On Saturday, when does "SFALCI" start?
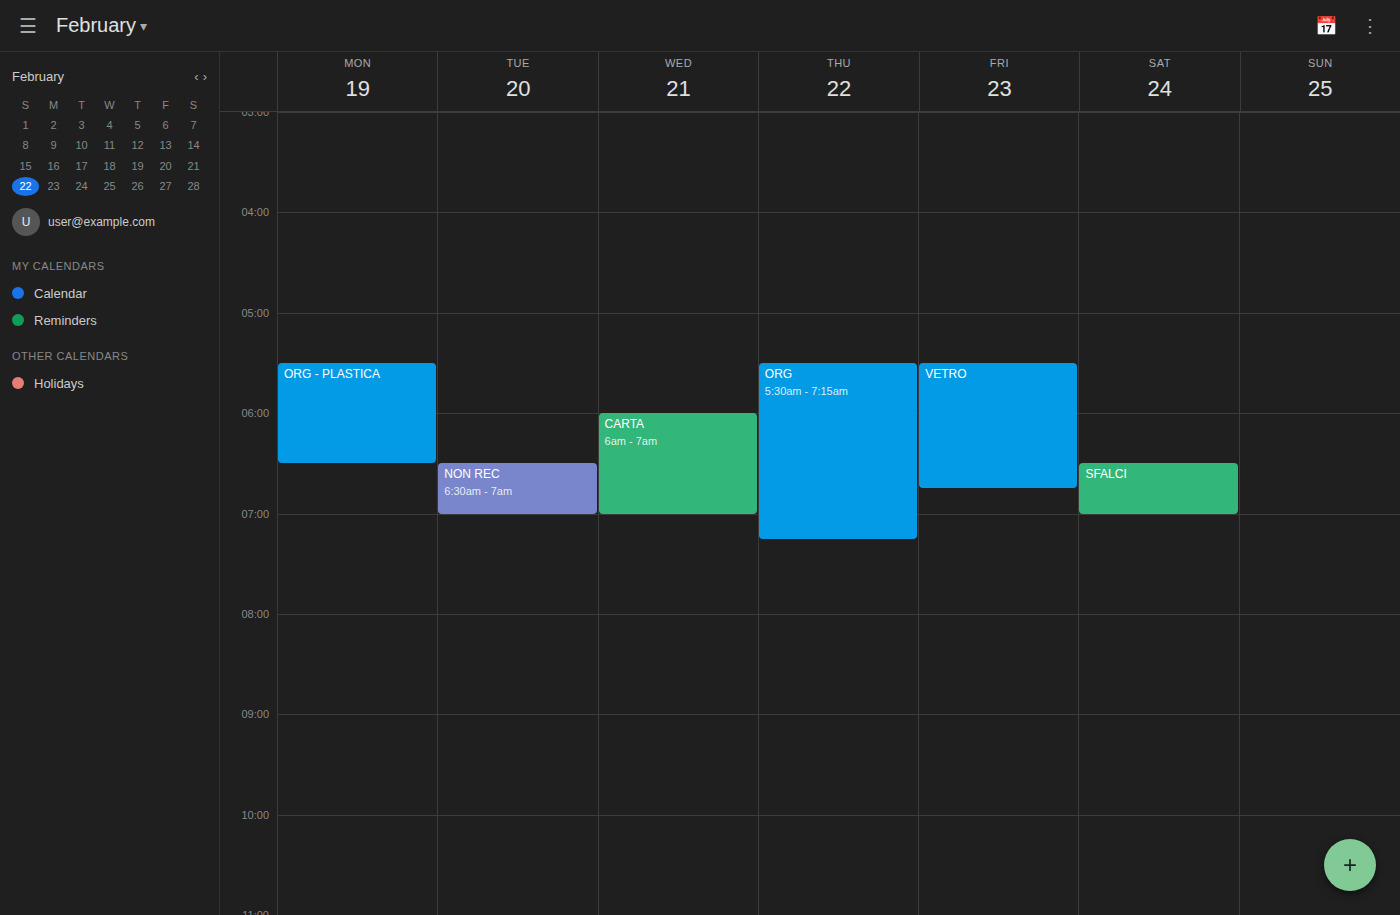
6:30 AM